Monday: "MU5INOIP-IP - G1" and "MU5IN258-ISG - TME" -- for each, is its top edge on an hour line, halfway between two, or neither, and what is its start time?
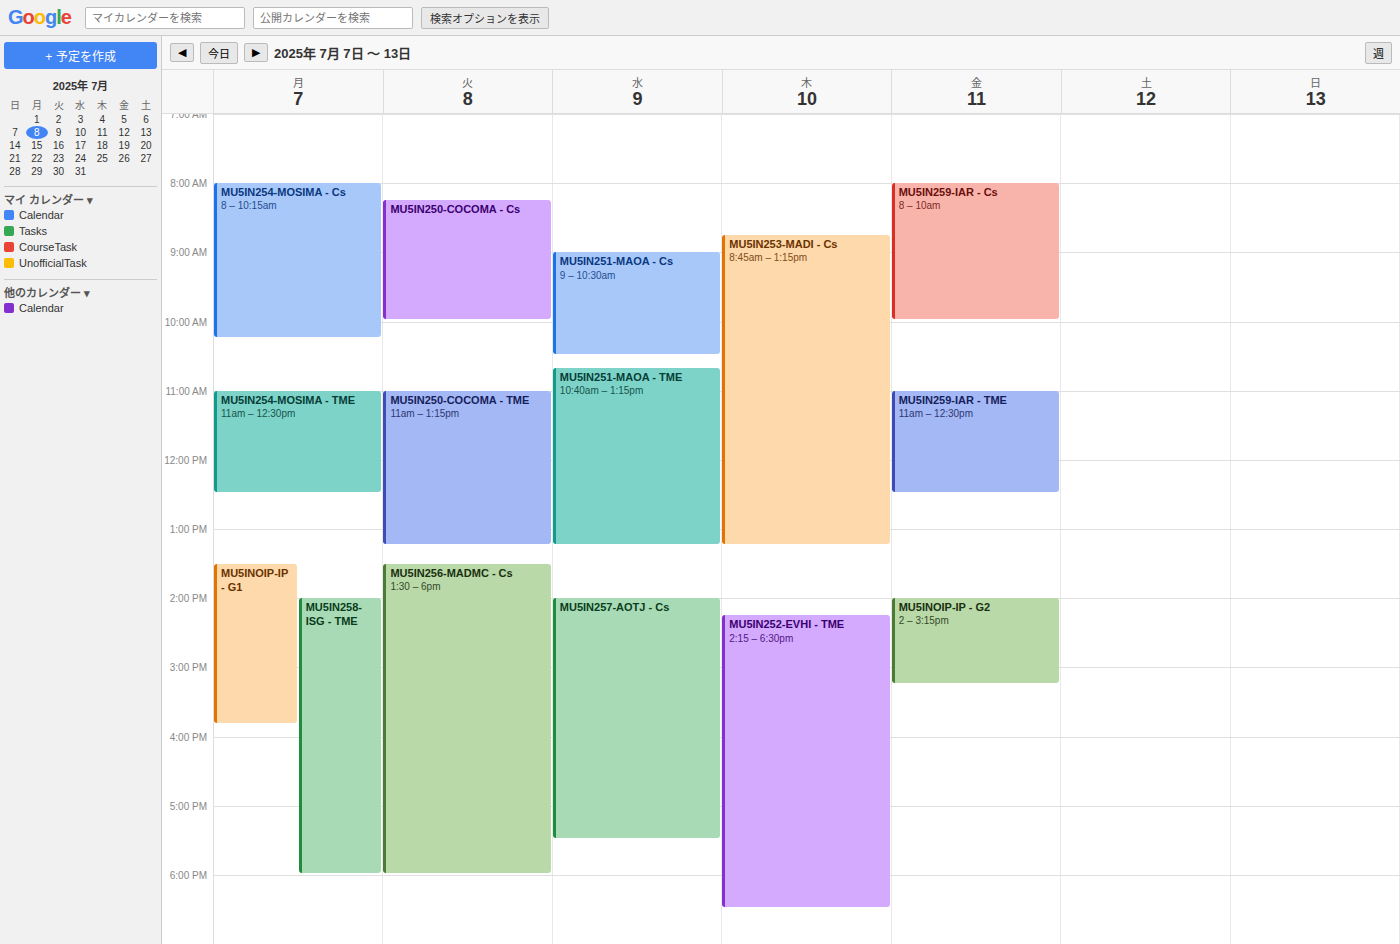
"MU5INOIP-IP - G1": 1:30 PM, halfway between the 1 PM and 2 PM lines. "MU5IN258-ISG - TME": 2:00 PM, exactly on the 2 PM line.